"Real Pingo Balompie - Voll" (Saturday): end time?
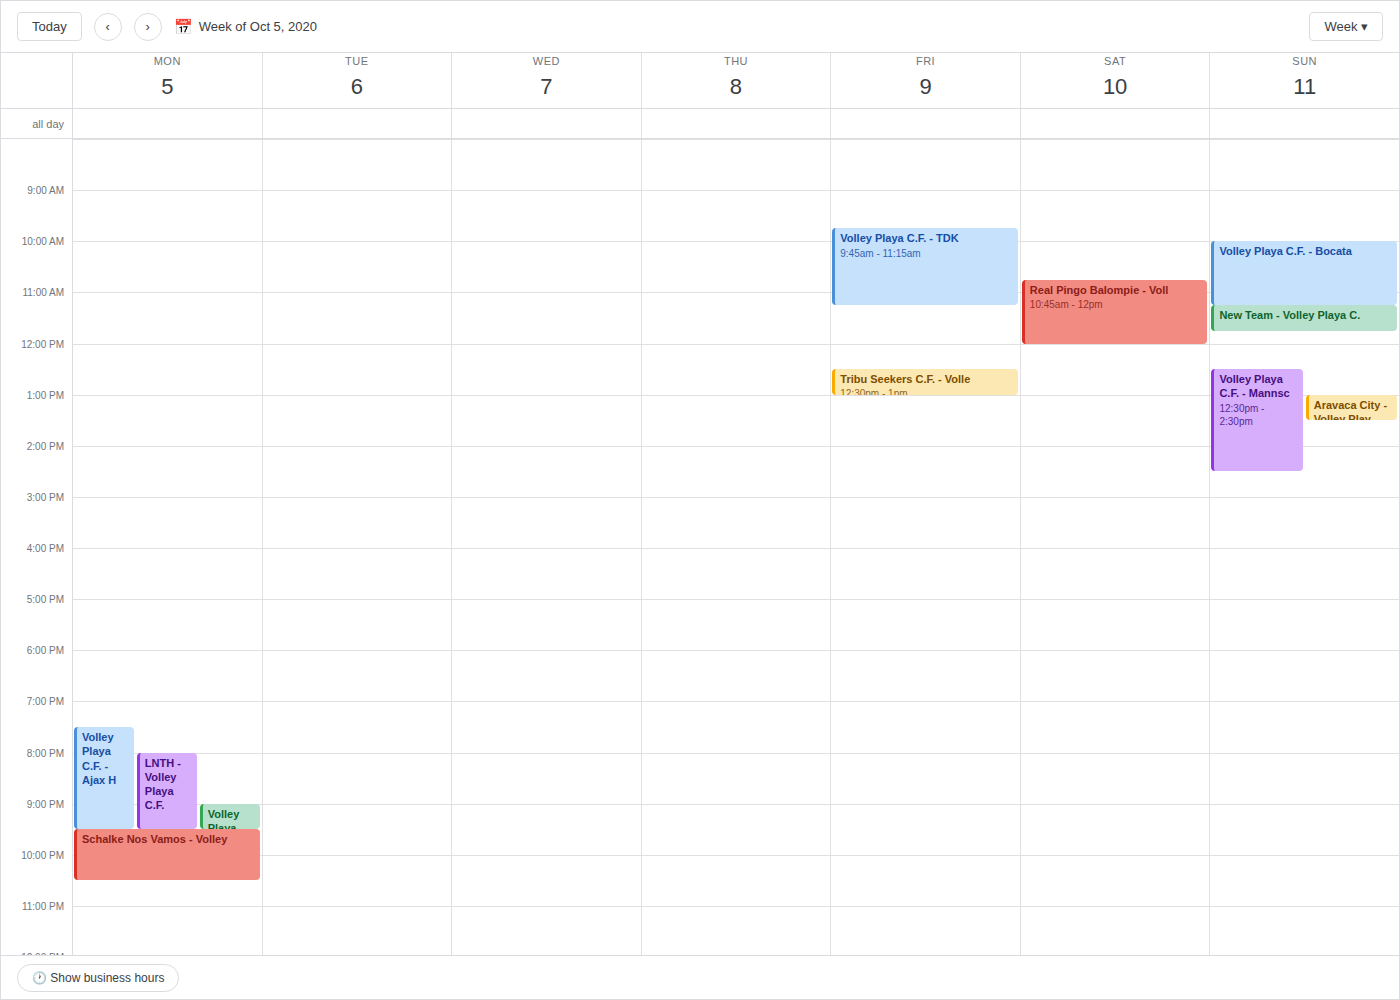
12:00 PM